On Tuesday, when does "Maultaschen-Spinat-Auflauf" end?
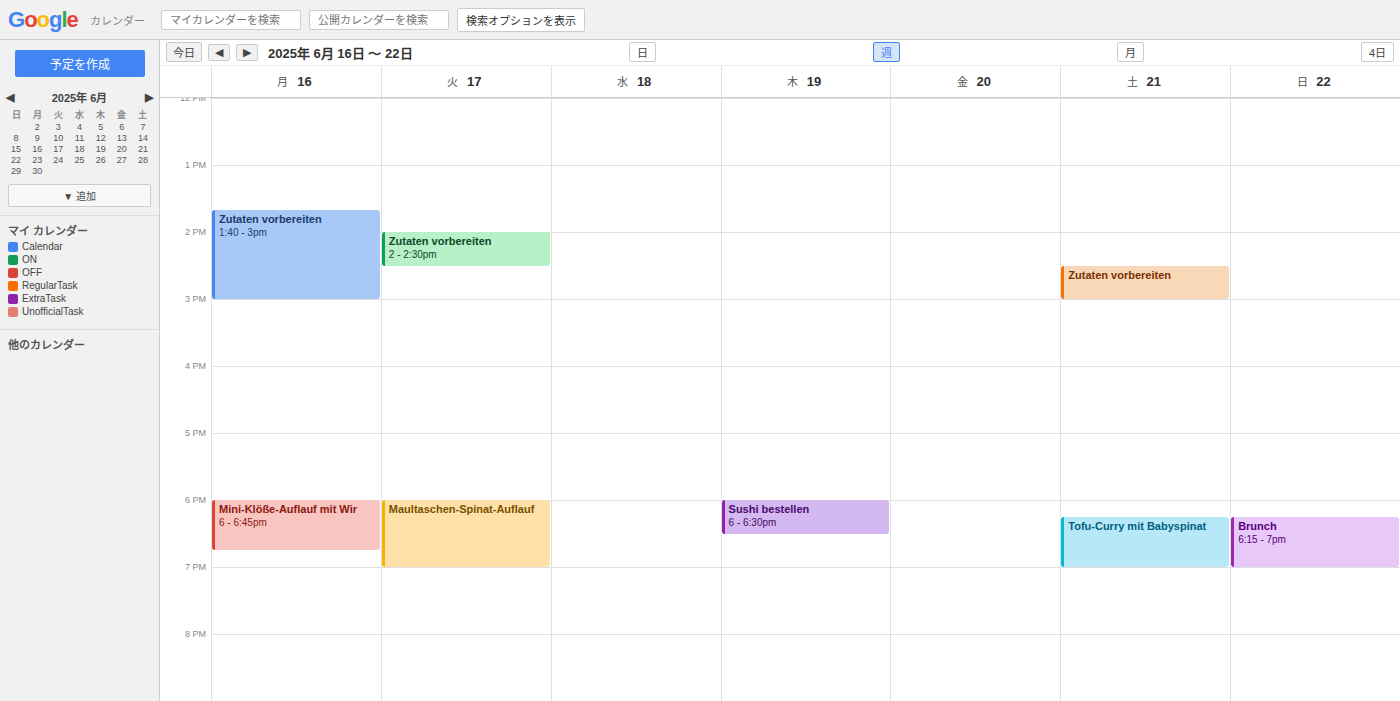
7:00 PM